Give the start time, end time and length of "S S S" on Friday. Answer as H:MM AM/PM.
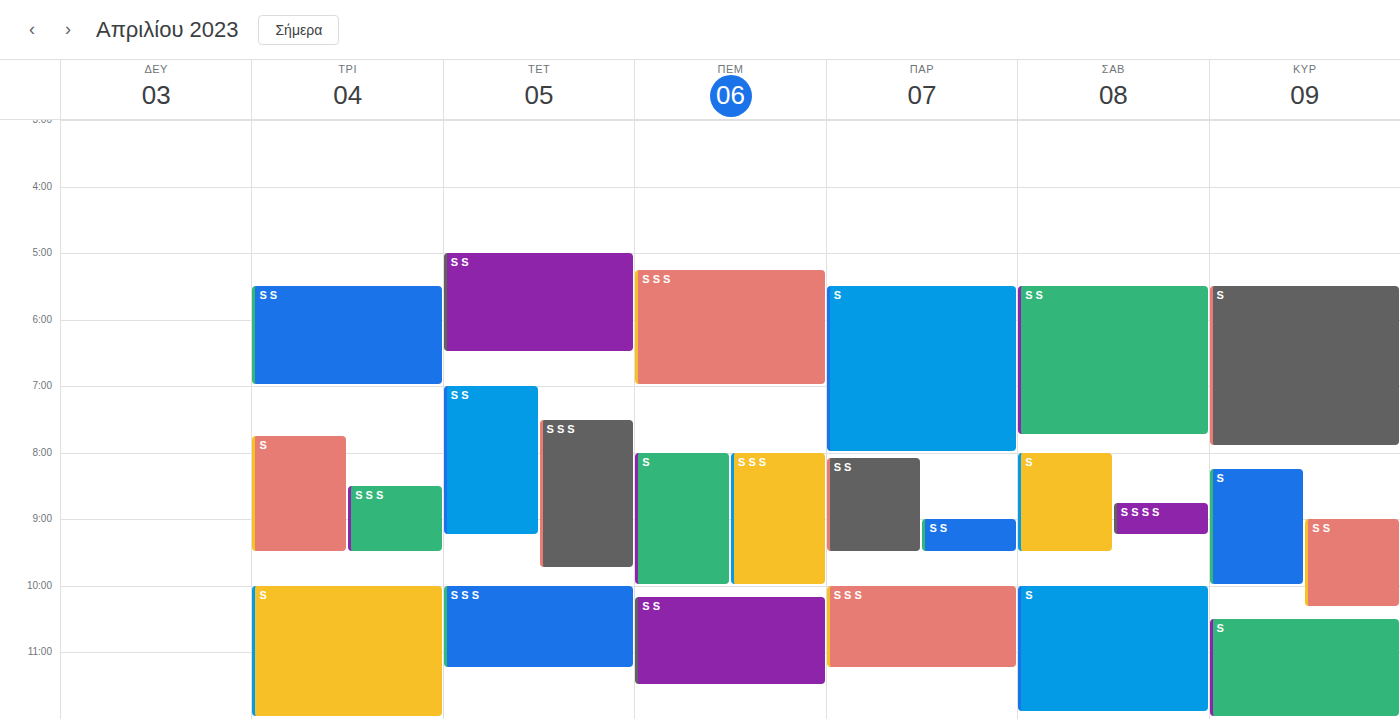
10:00 PM to 11:15 PM, 1 hour 15 minutes